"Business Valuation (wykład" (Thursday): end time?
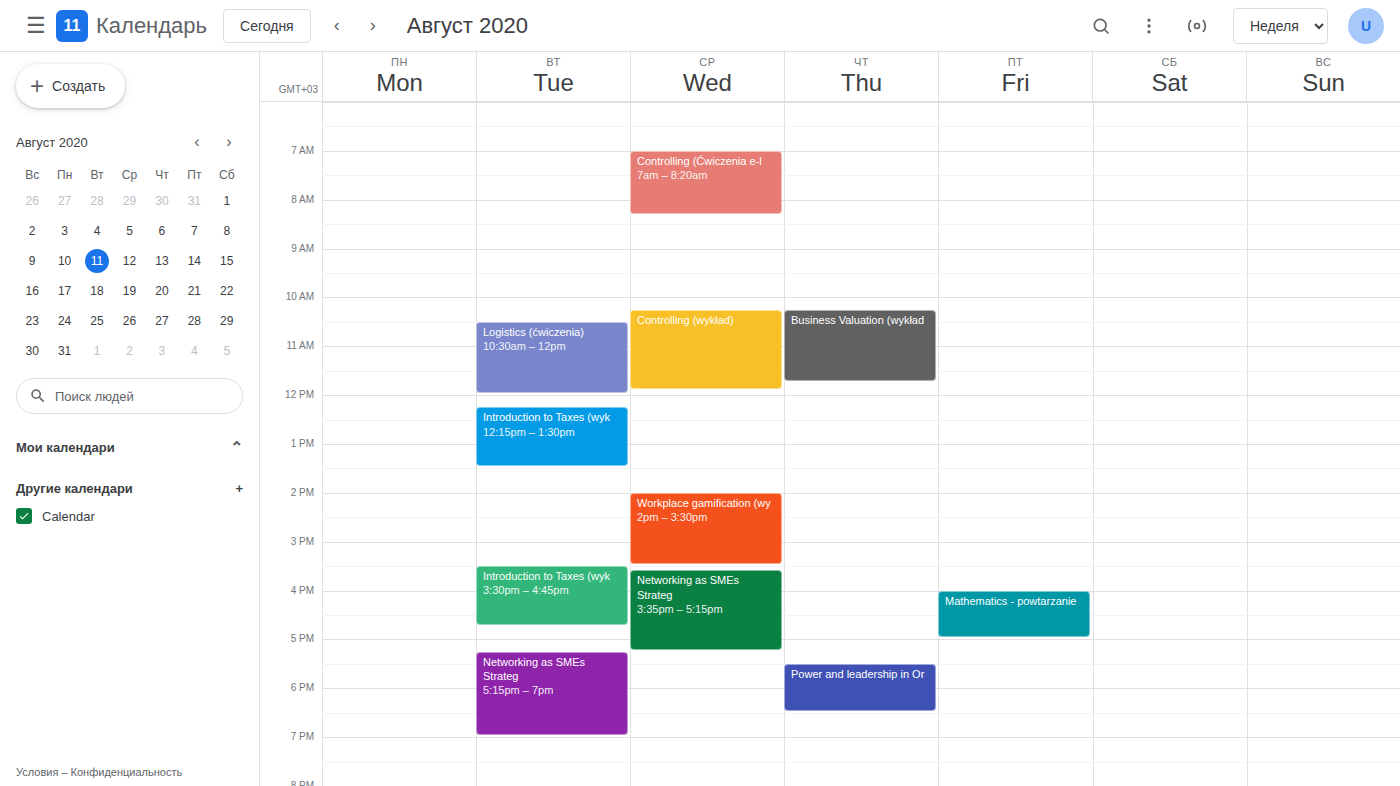
11:45